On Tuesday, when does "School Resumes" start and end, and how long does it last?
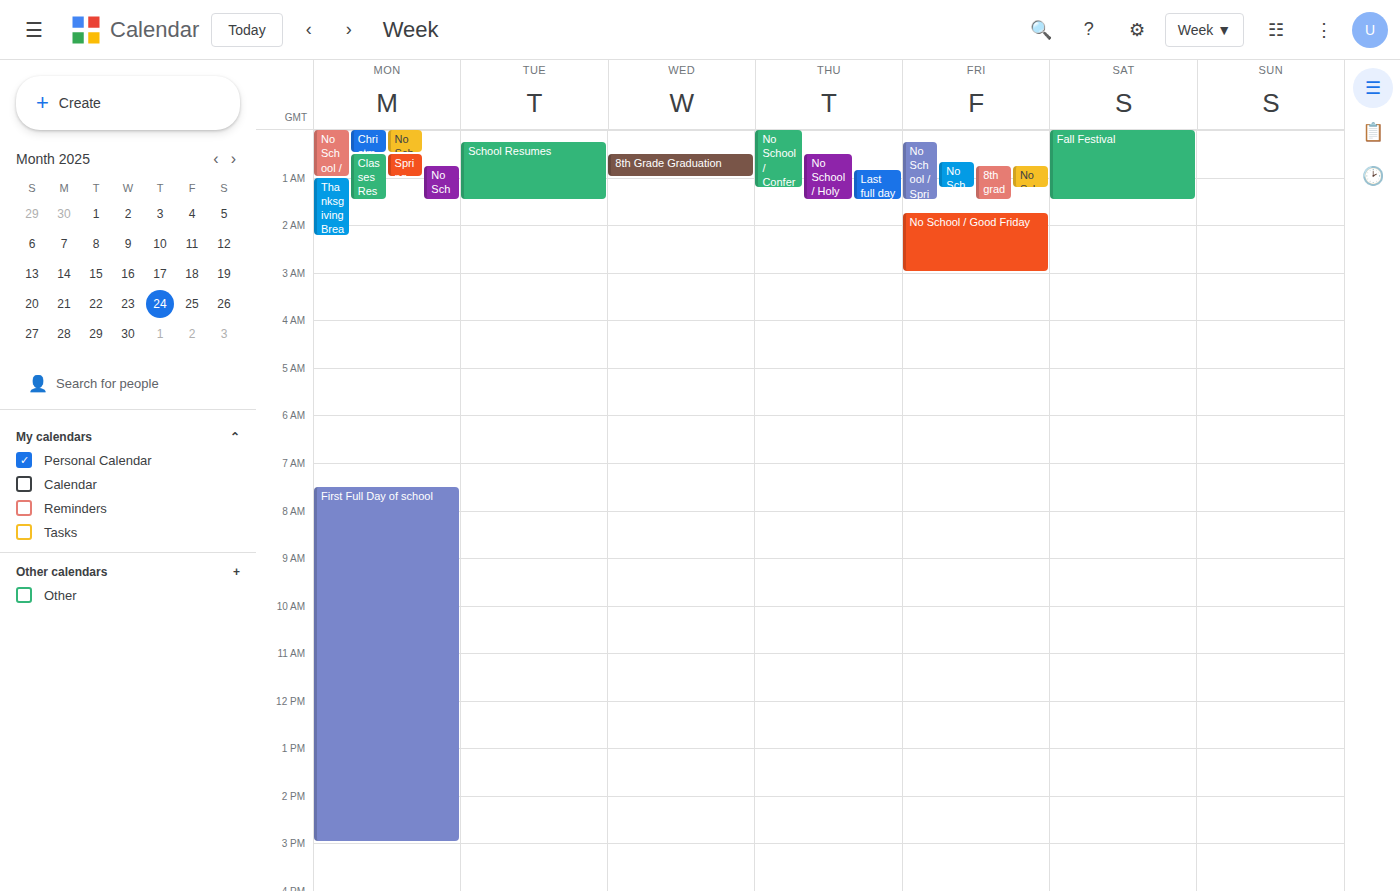
12:15 AM to 1:30 AM, 1 hour 15 minutes